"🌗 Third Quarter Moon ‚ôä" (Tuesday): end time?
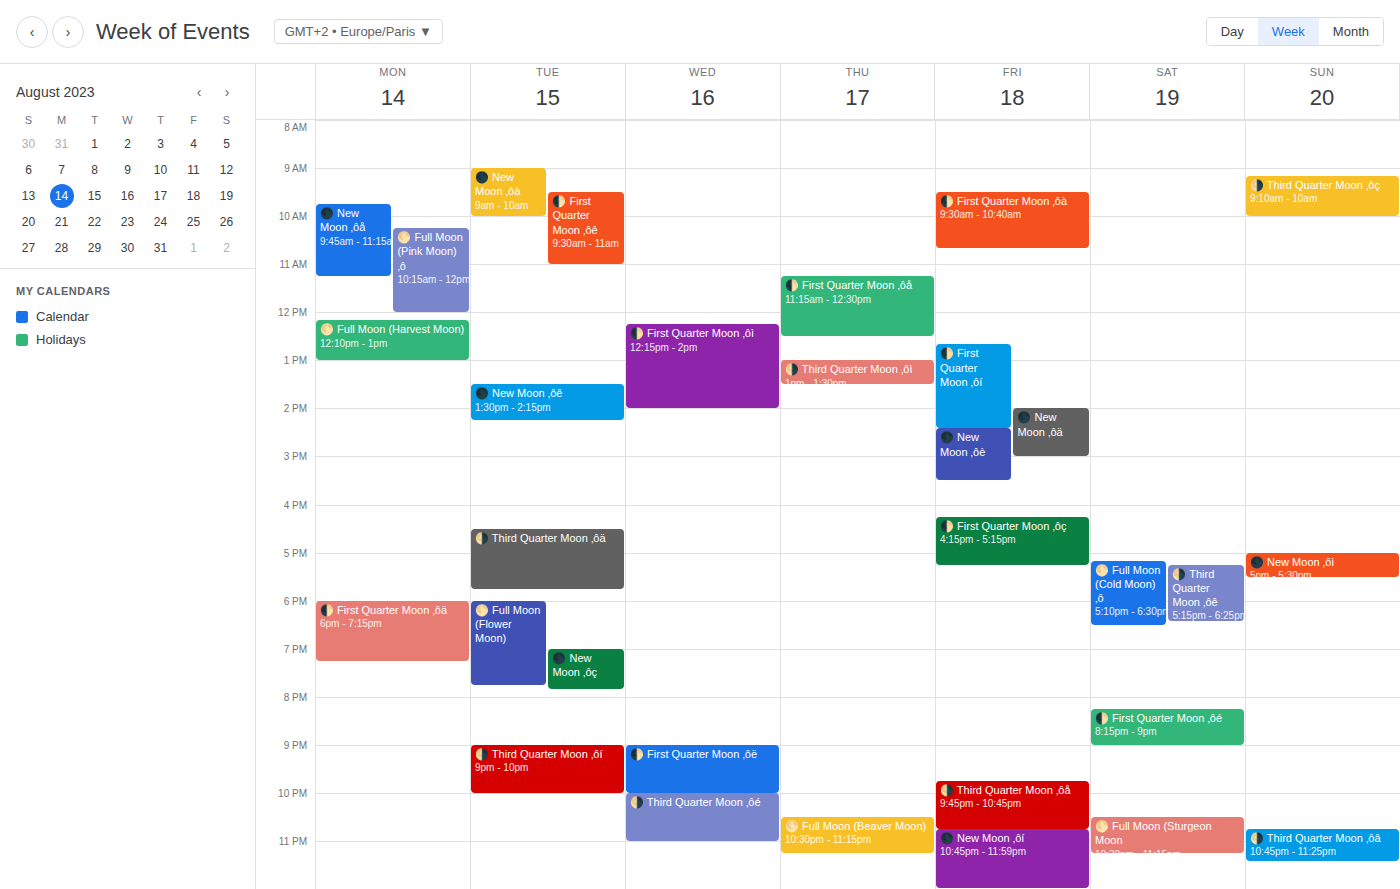
17:45